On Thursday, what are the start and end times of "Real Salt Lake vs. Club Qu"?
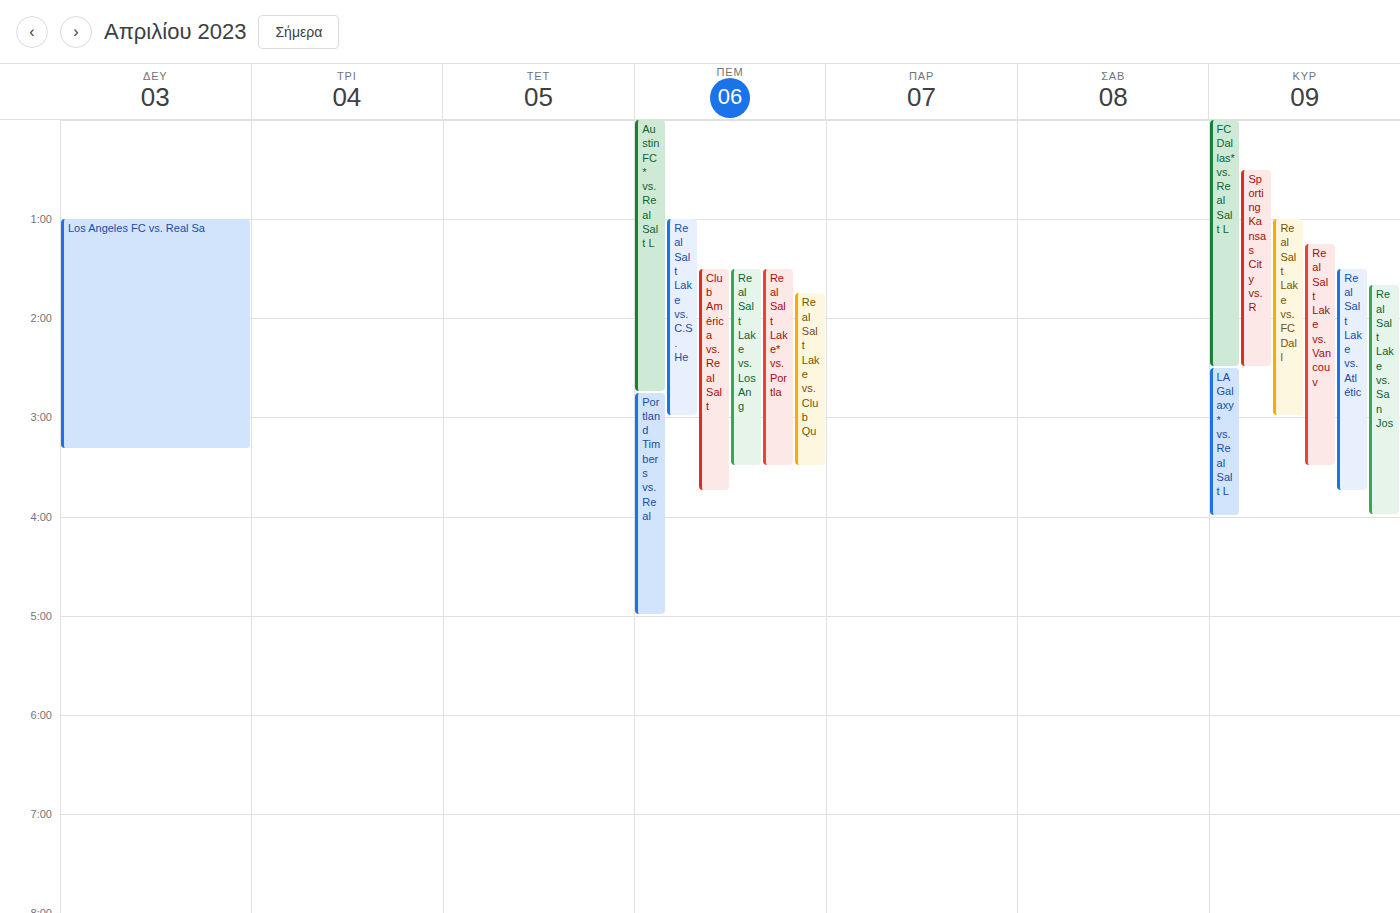
1:45 AM to 3:30 AM